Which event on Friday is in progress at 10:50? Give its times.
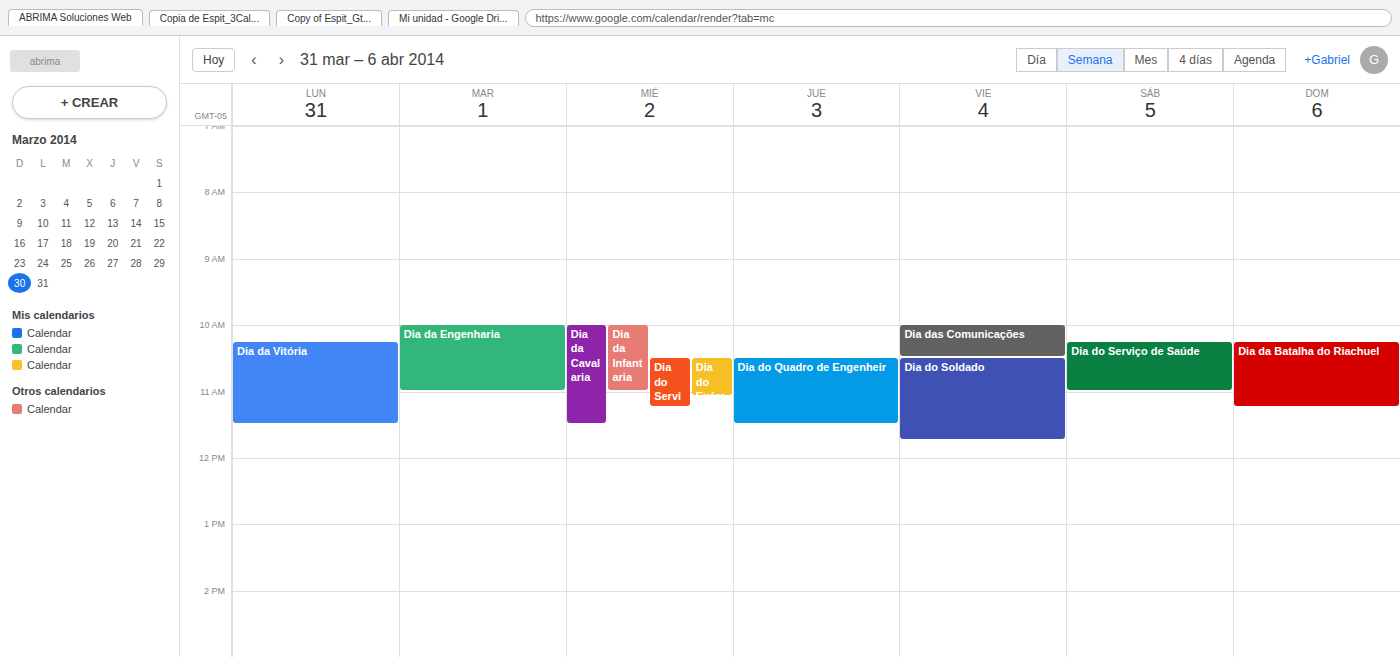
"Dia do Soldado", 10:30 to 11:45